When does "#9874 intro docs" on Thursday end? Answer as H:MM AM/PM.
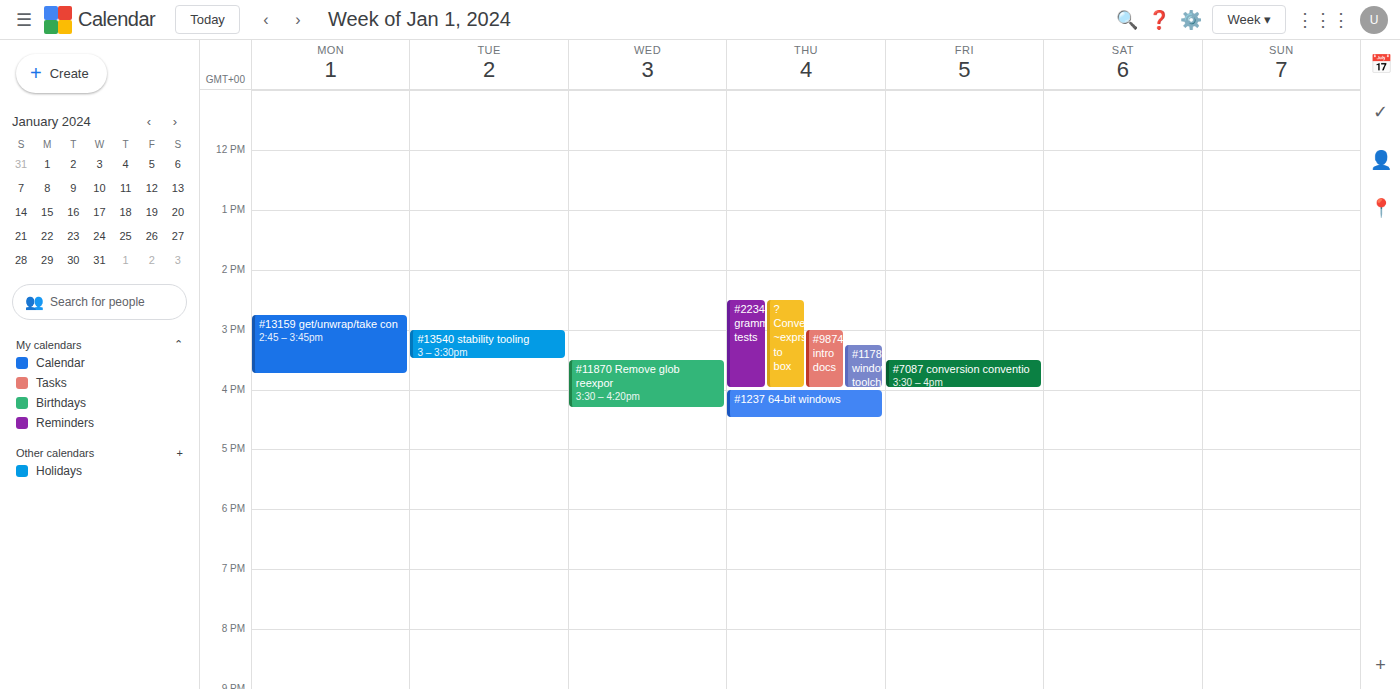
4:00 PM